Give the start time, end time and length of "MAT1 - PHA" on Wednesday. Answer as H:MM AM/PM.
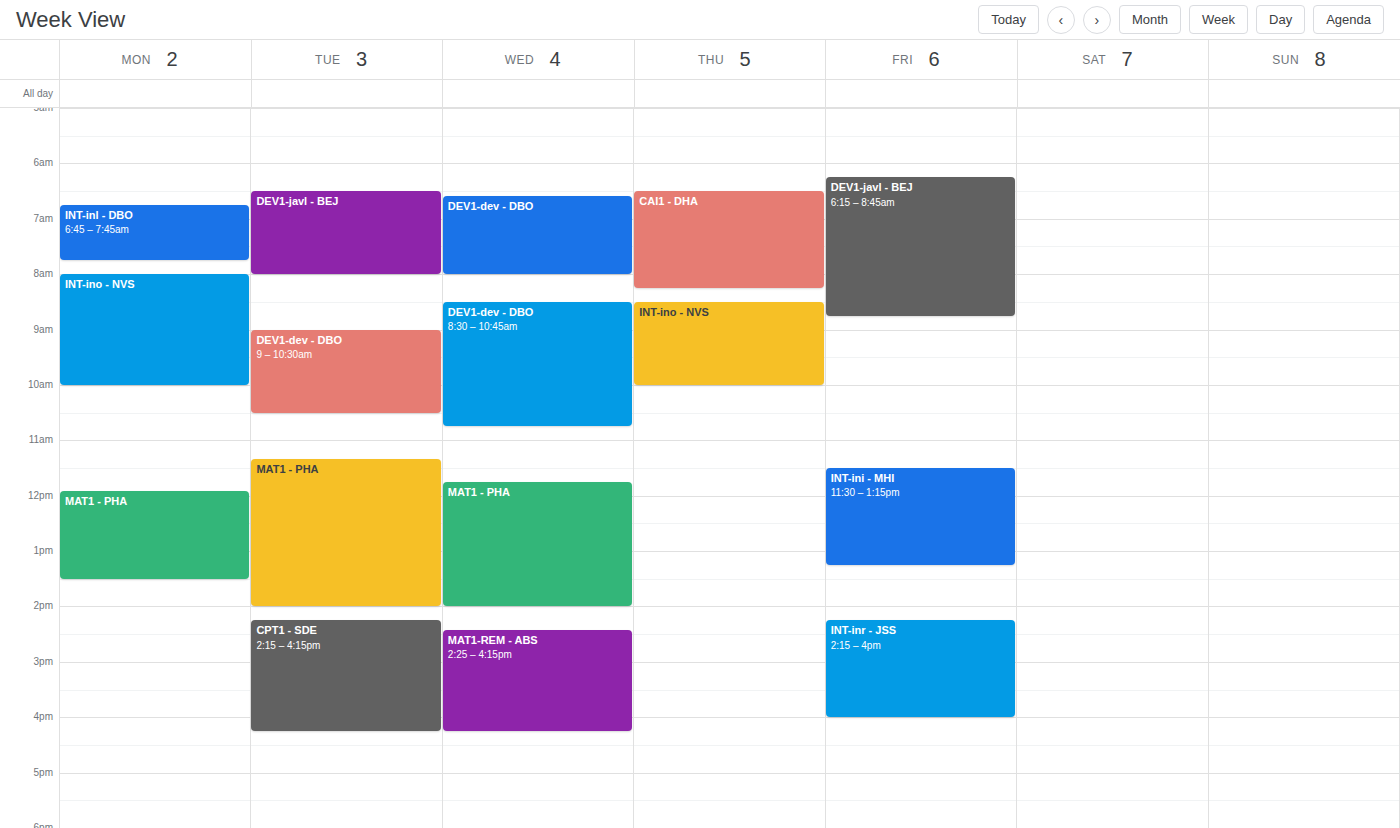
11:45 AM to 2:00 PM, 2 hours 15 minutes